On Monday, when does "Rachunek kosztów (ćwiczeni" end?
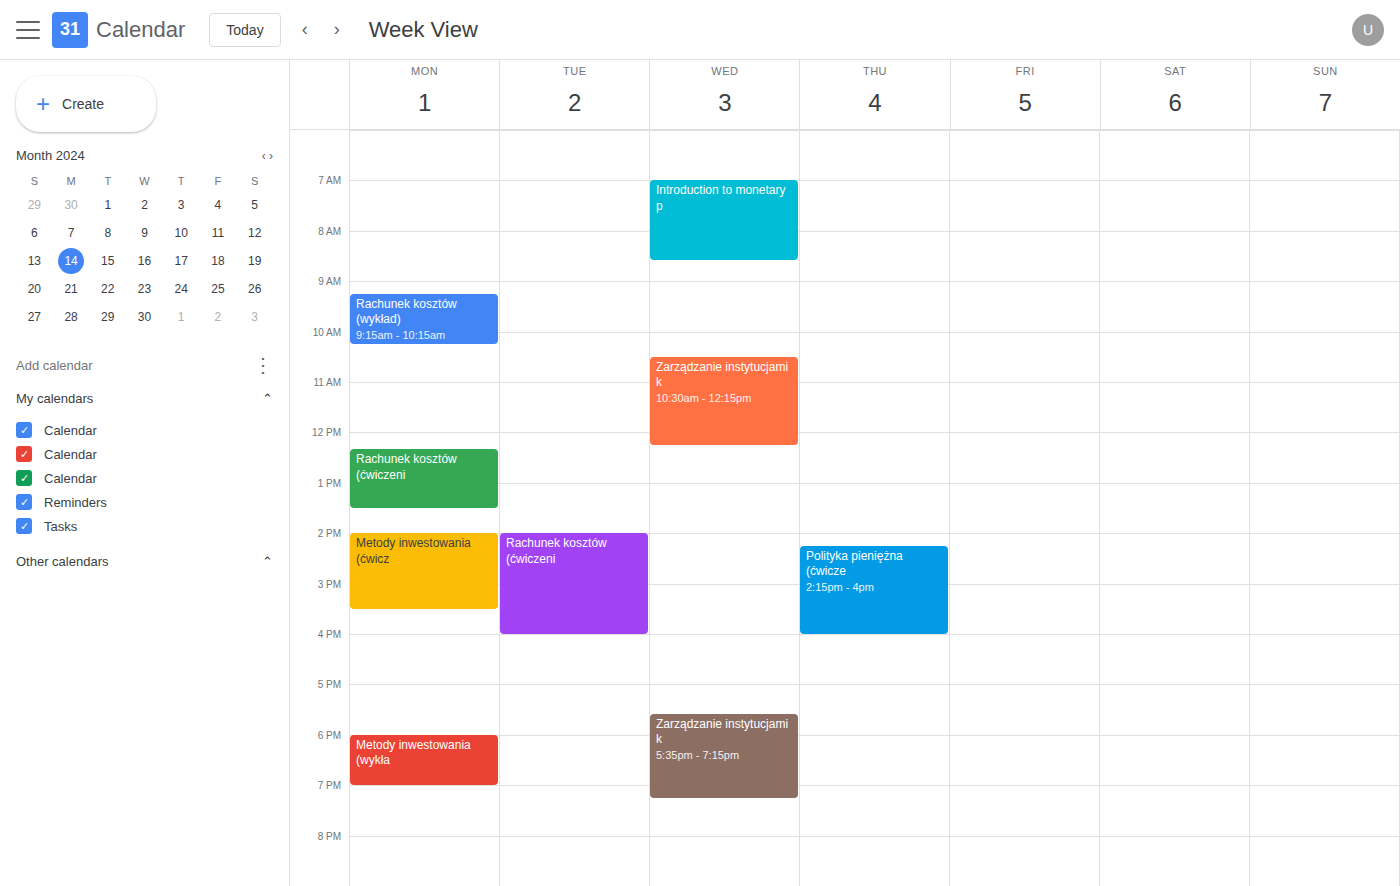
1:30 PM